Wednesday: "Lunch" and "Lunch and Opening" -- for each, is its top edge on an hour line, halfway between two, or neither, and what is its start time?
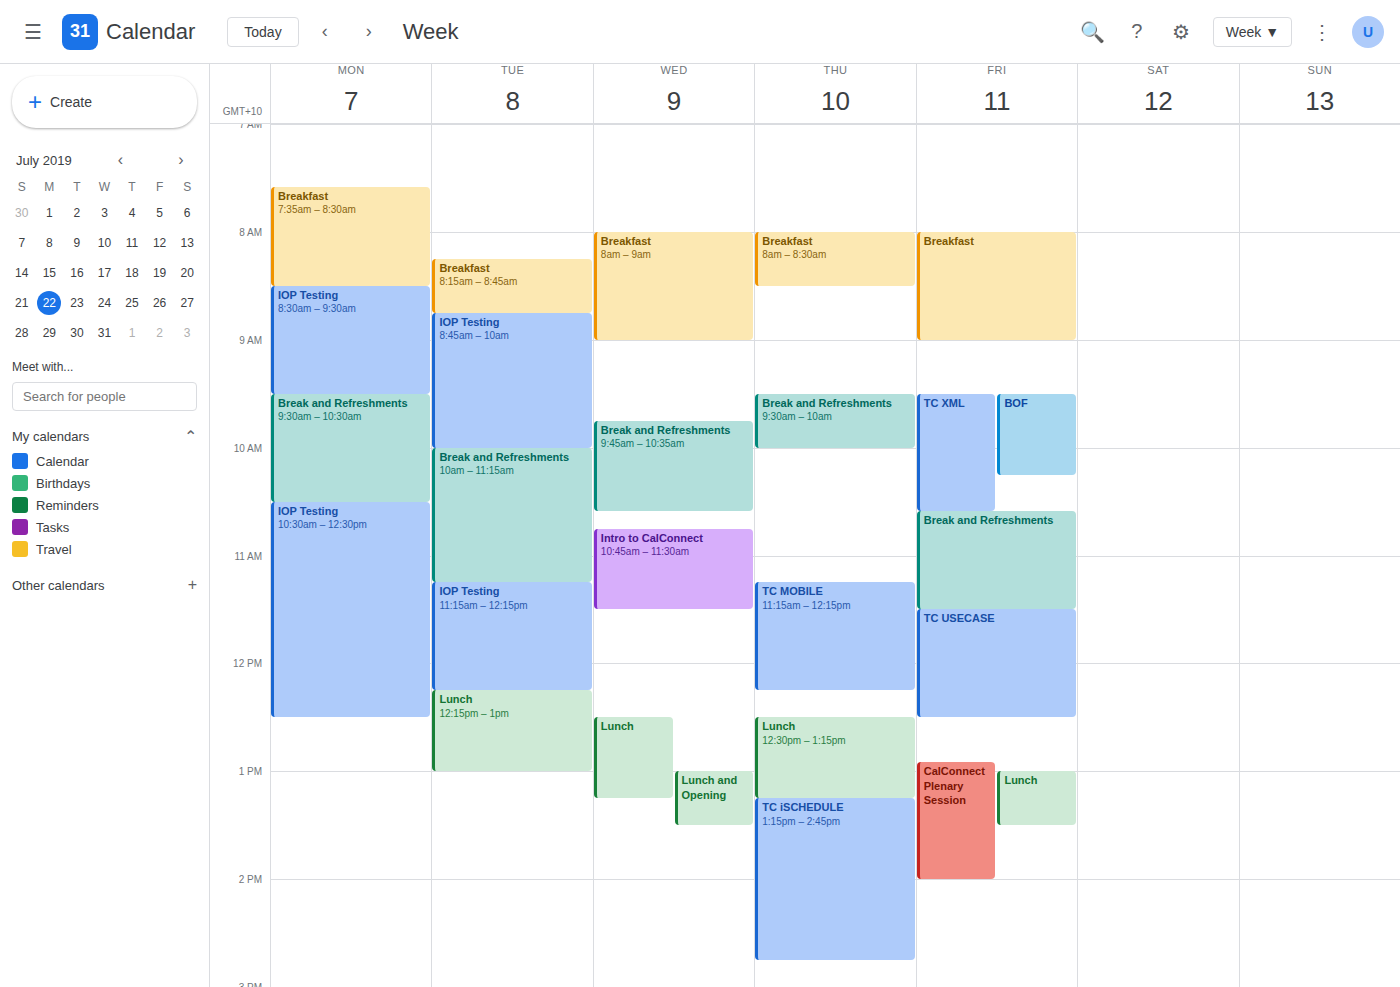
"Lunch": 12:30 PM, halfway between the 12 PM and 1 PM lines. "Lunch and Opening": 1:00 PM, exactly on the 1 PM line.